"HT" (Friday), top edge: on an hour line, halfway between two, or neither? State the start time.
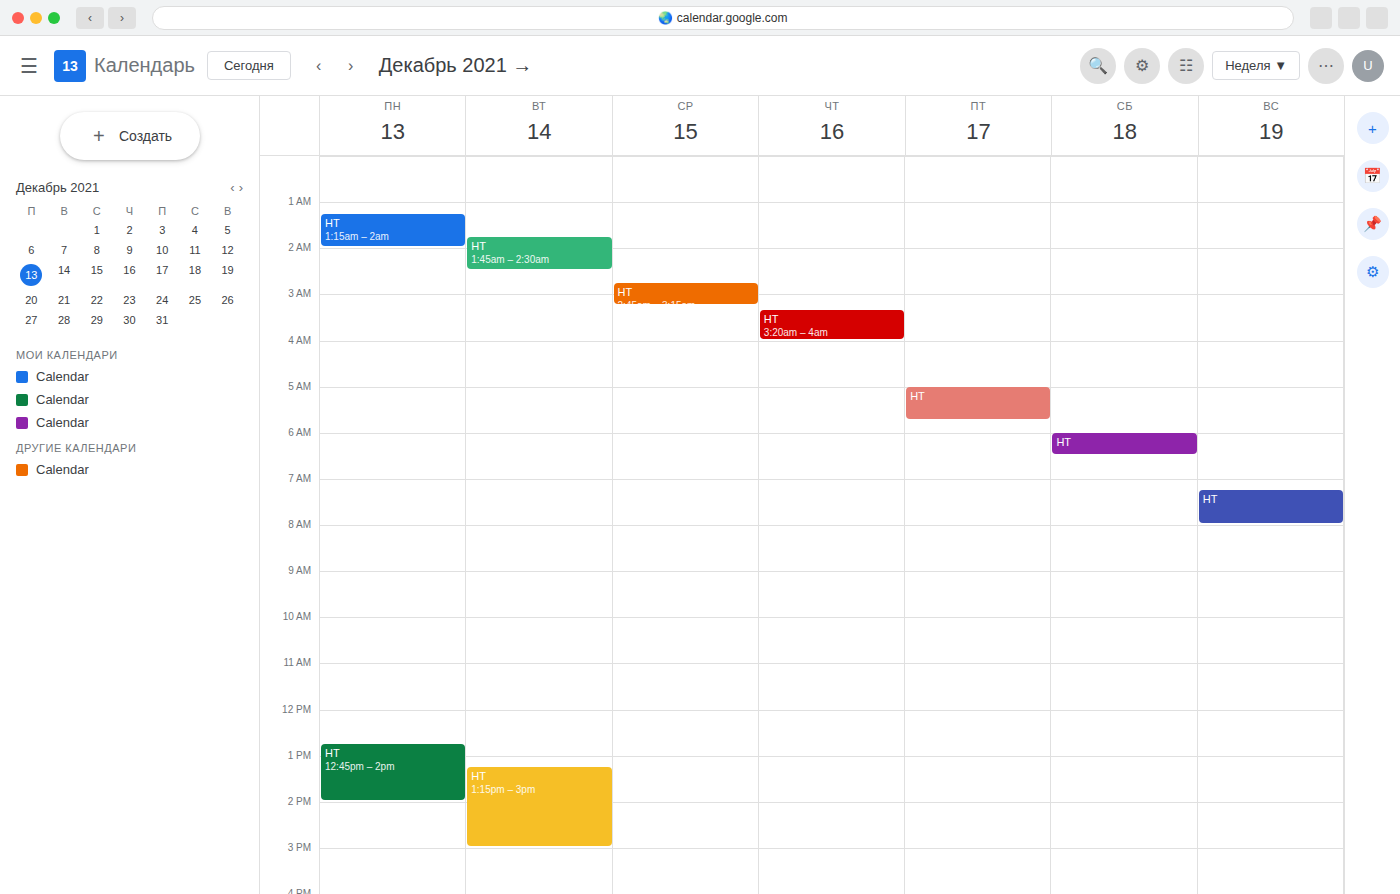
5:00 AM -- exactly on the 5 AM line.